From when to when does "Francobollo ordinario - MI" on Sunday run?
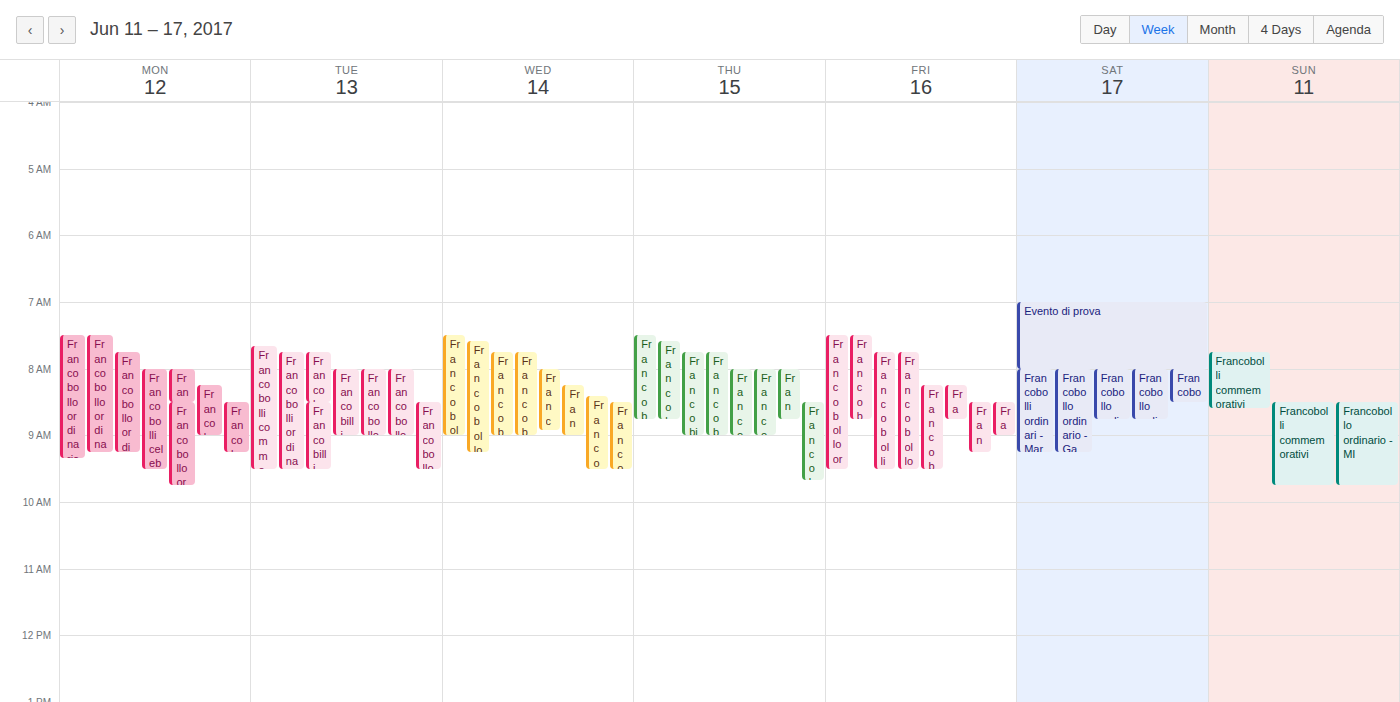
8:30 AM to 9:45 AM